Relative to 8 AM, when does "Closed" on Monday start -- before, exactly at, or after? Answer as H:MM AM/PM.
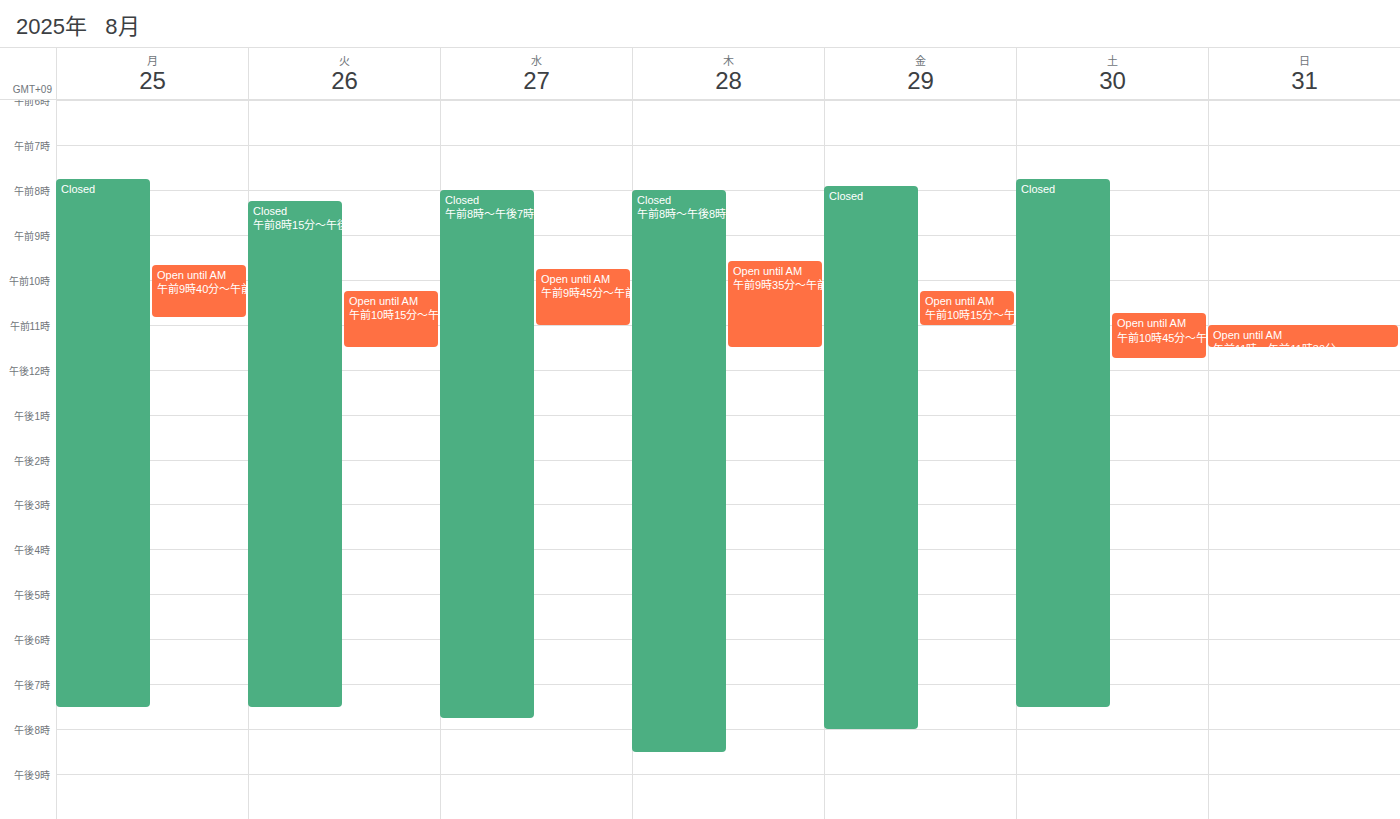
7:45 AM -- before 8 AM, 15 minutes above the 8 AM line.